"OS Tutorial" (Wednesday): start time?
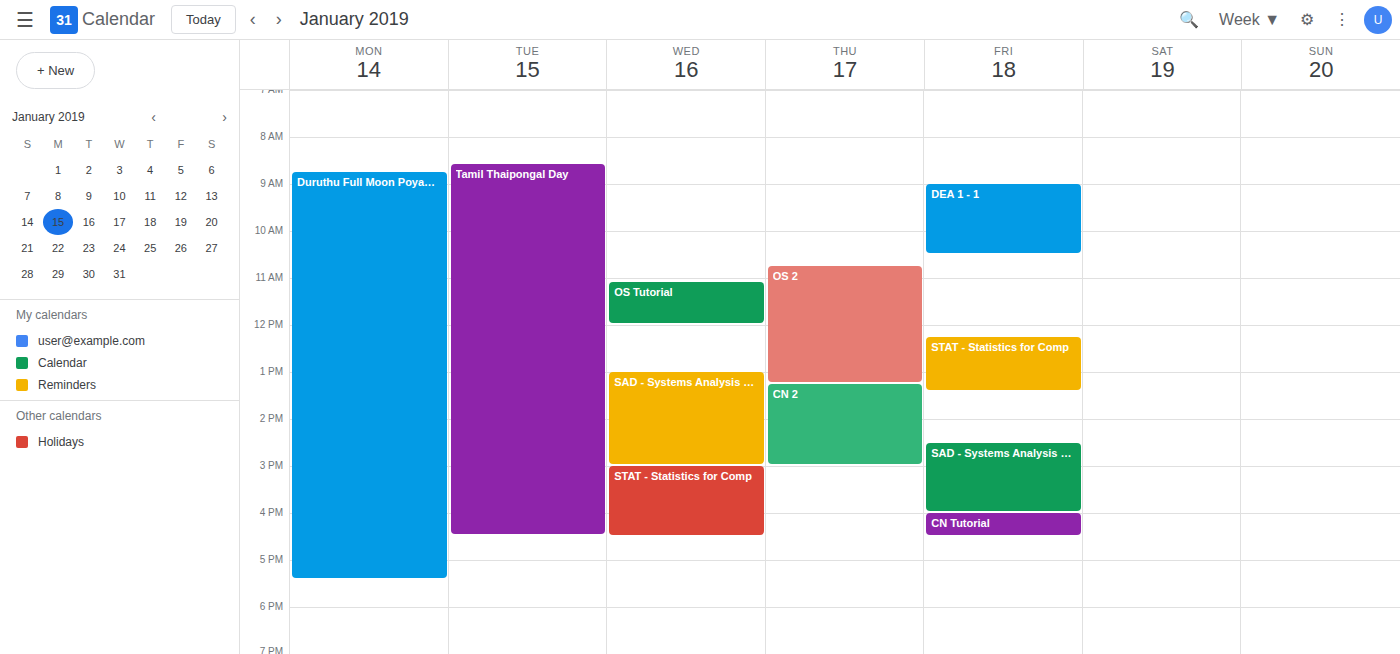
11:05 AM